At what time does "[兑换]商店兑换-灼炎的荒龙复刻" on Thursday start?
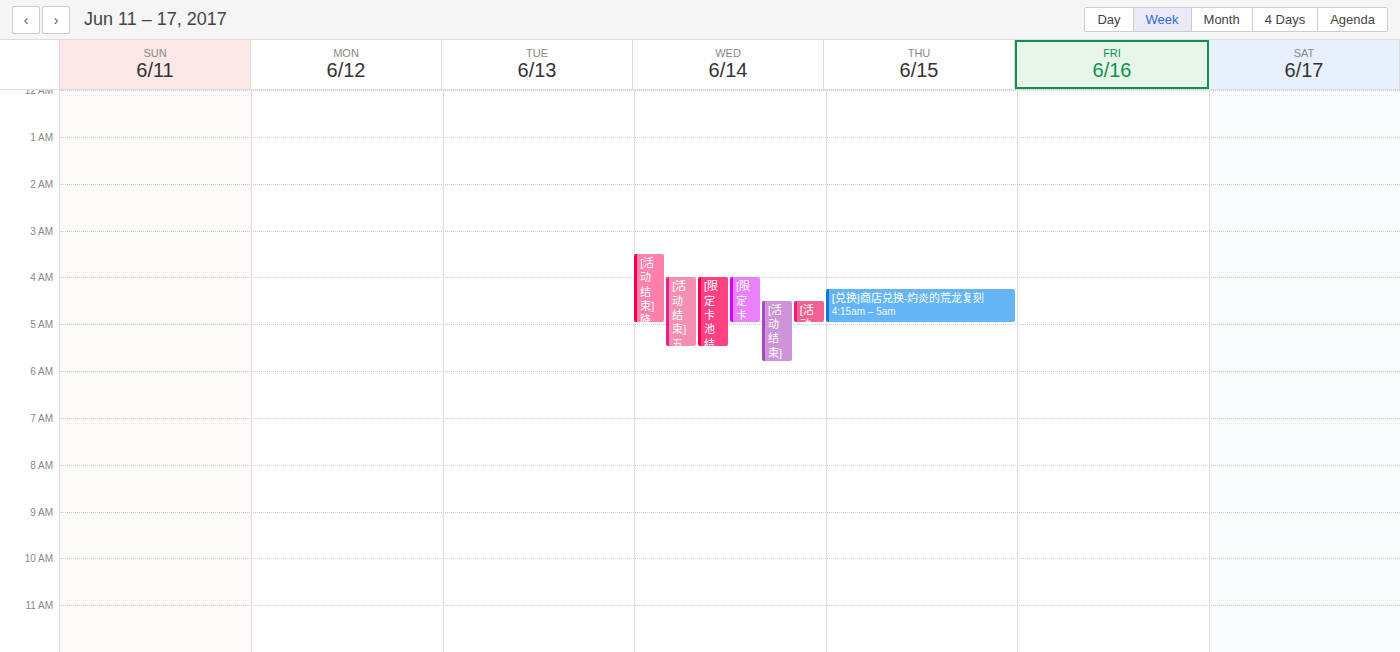
4:15 AM